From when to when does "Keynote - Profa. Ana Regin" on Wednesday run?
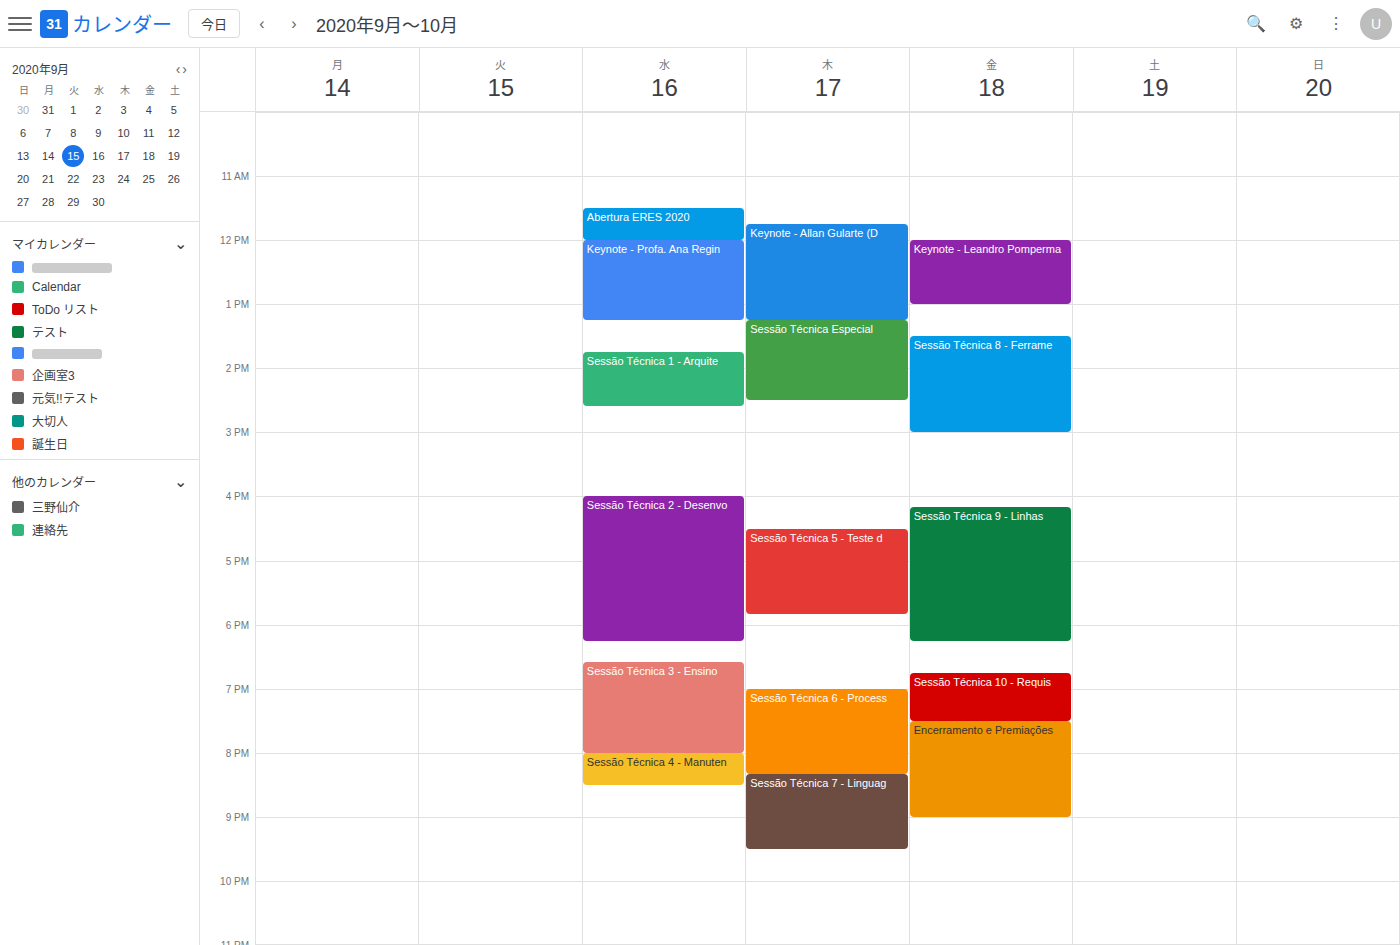
12:00 PM to 1:15 PM